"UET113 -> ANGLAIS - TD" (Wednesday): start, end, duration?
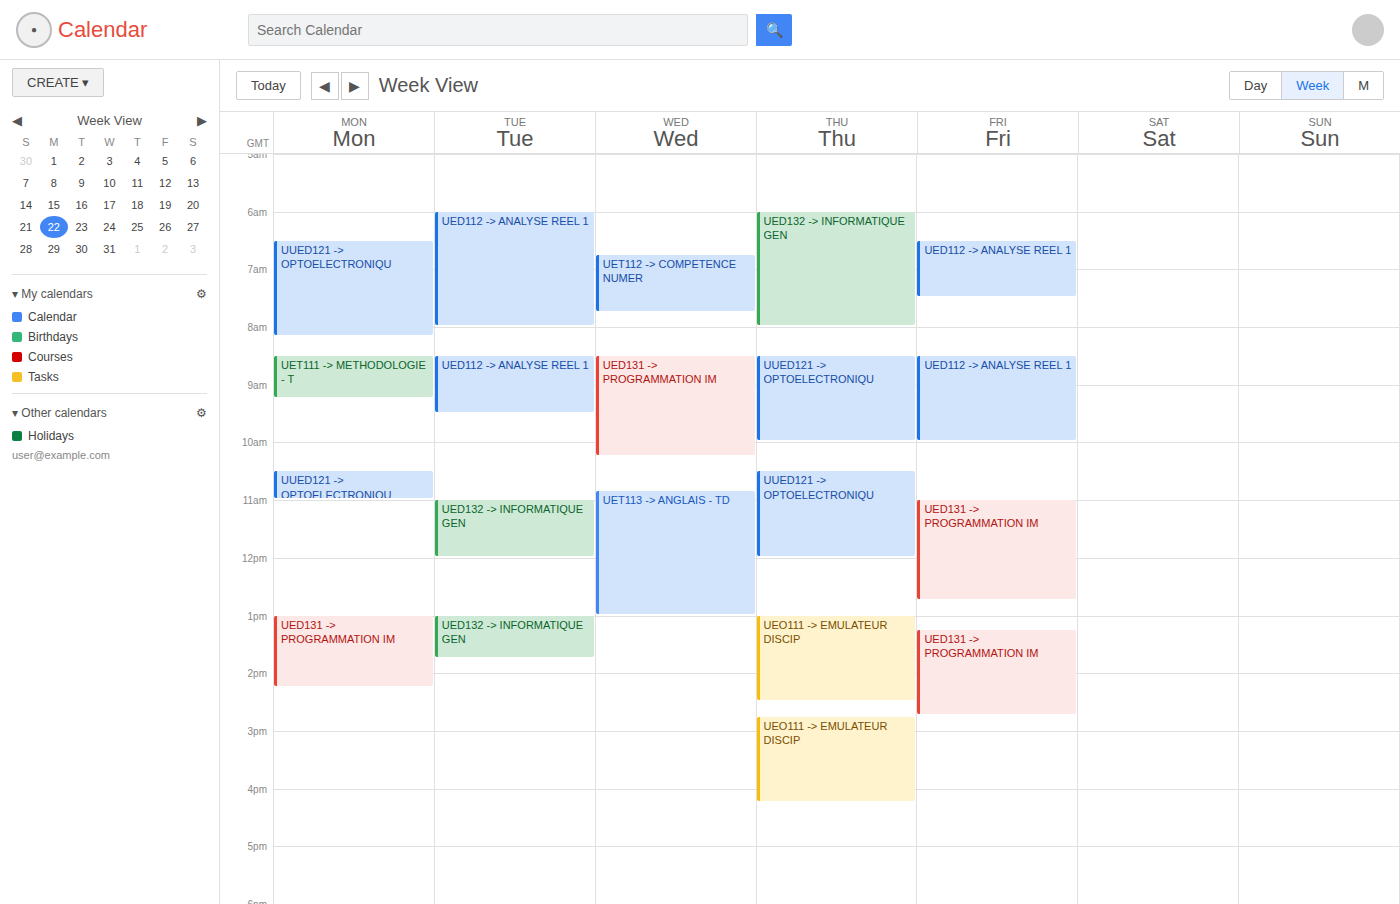
10:50 AM to 1:00 PM, 2 hours 10 minutes